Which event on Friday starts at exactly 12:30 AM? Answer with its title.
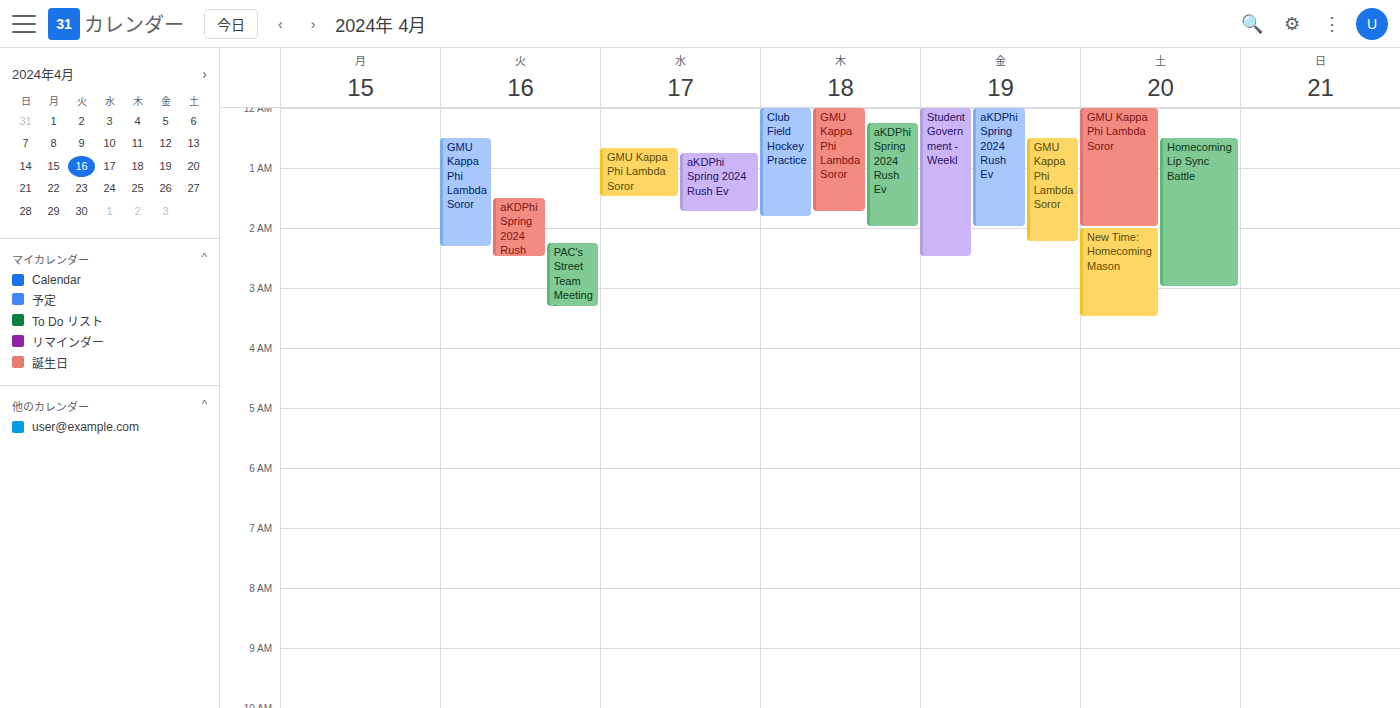
"GMU Kappa Phi Lambda Soror"